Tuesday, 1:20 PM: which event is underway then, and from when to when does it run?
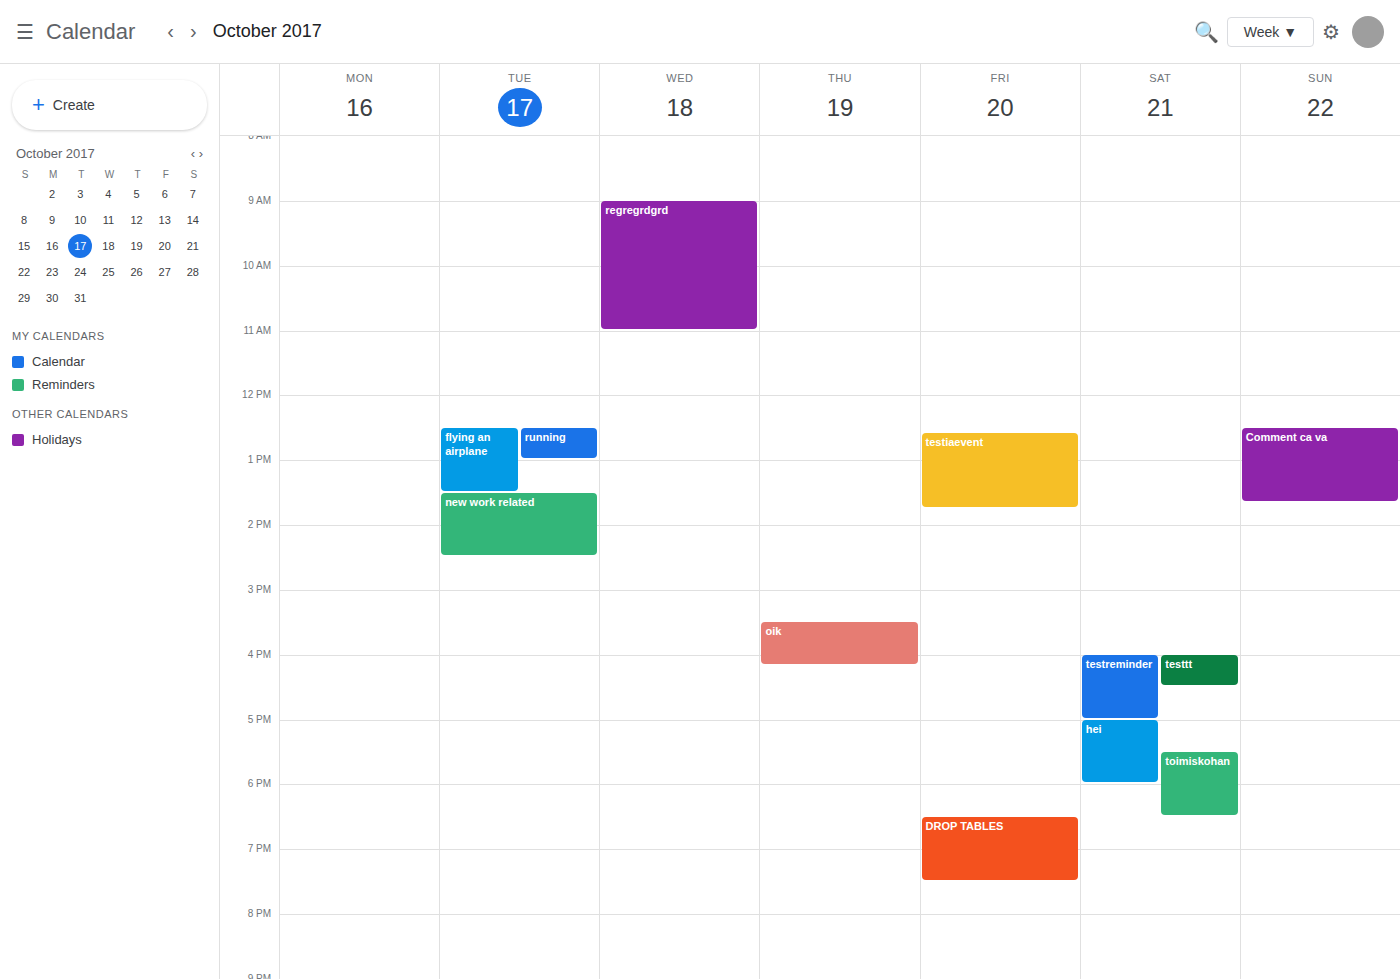
"flying an airplane", 12:30 PM to 1:30 PM